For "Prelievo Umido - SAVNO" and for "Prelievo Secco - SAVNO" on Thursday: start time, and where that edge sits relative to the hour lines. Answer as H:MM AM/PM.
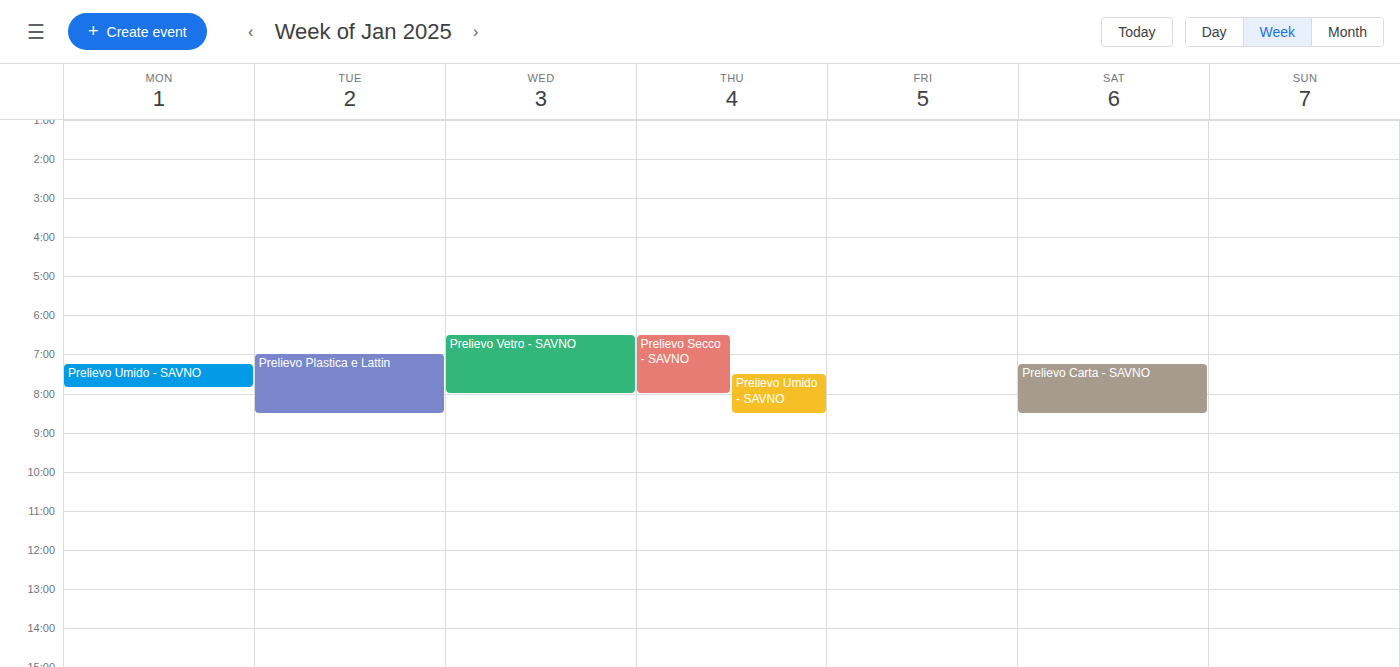
"Prelievo Umido - SAVNO": 7:30 AM, halfway between the 7 AM and 8 AM lines. "Prelievo Secco - SAVNO": 6:30 AM, halfway between the 6 AM and 7 AM lines.